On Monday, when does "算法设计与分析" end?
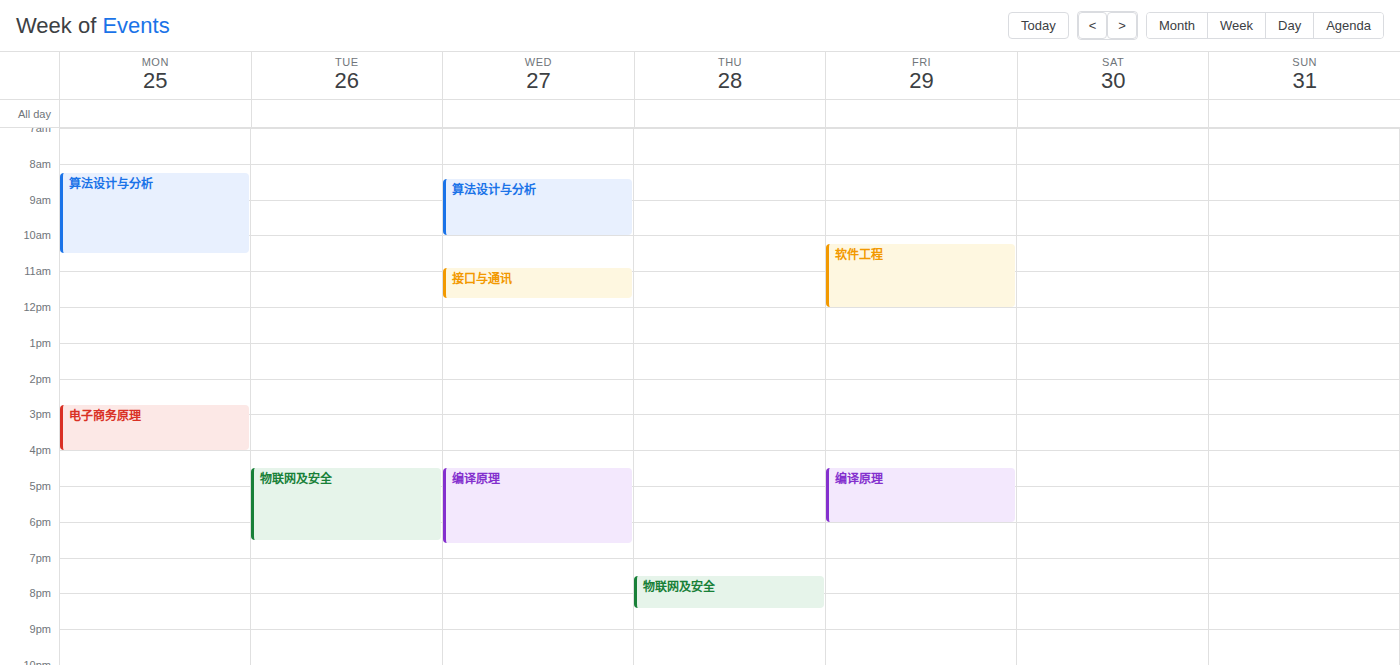
10:30 AM